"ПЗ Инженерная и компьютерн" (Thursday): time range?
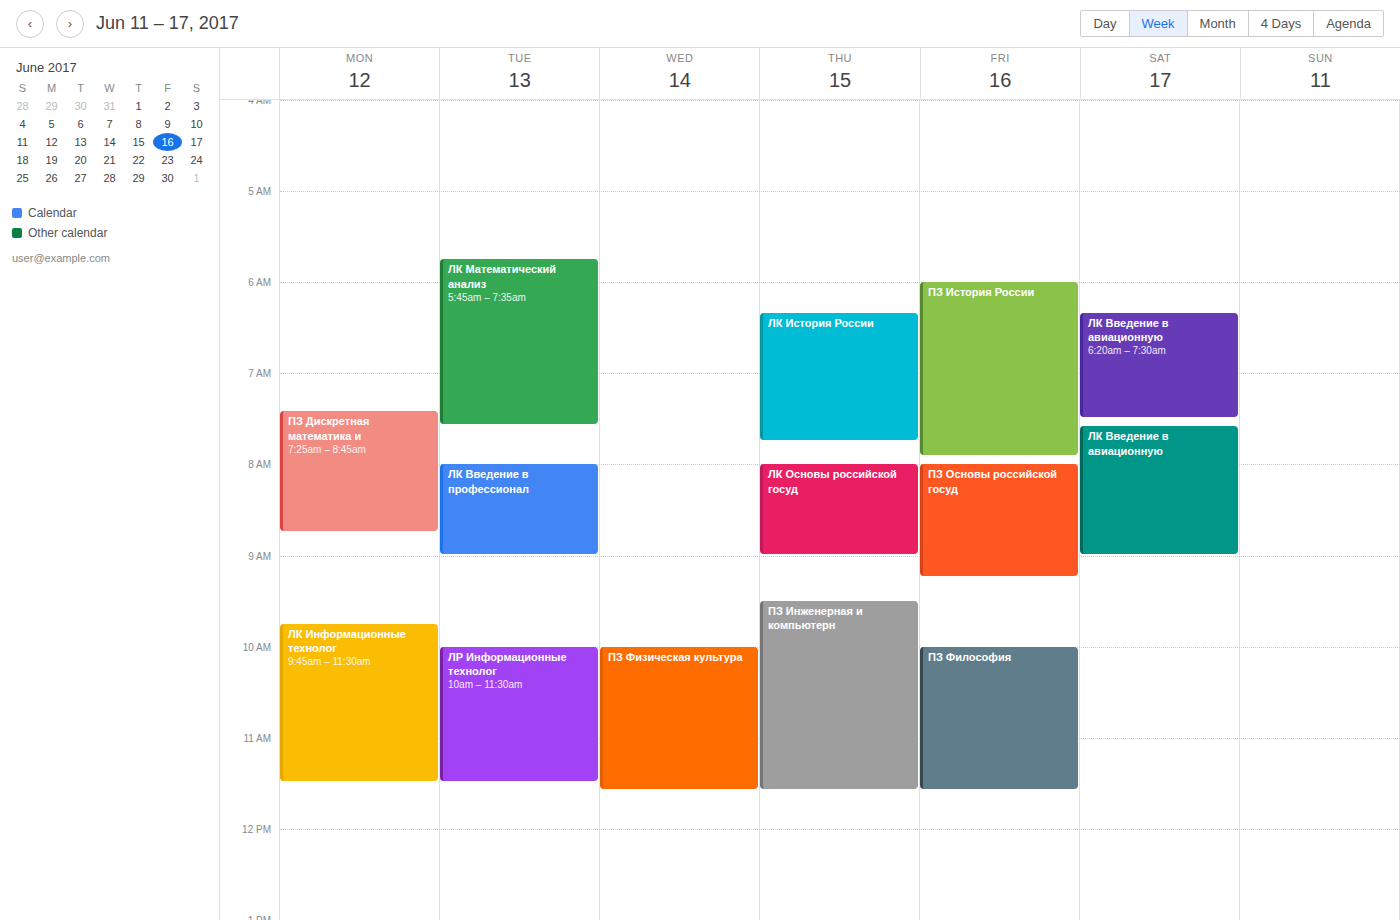
9:30 AM to 11:35 AM